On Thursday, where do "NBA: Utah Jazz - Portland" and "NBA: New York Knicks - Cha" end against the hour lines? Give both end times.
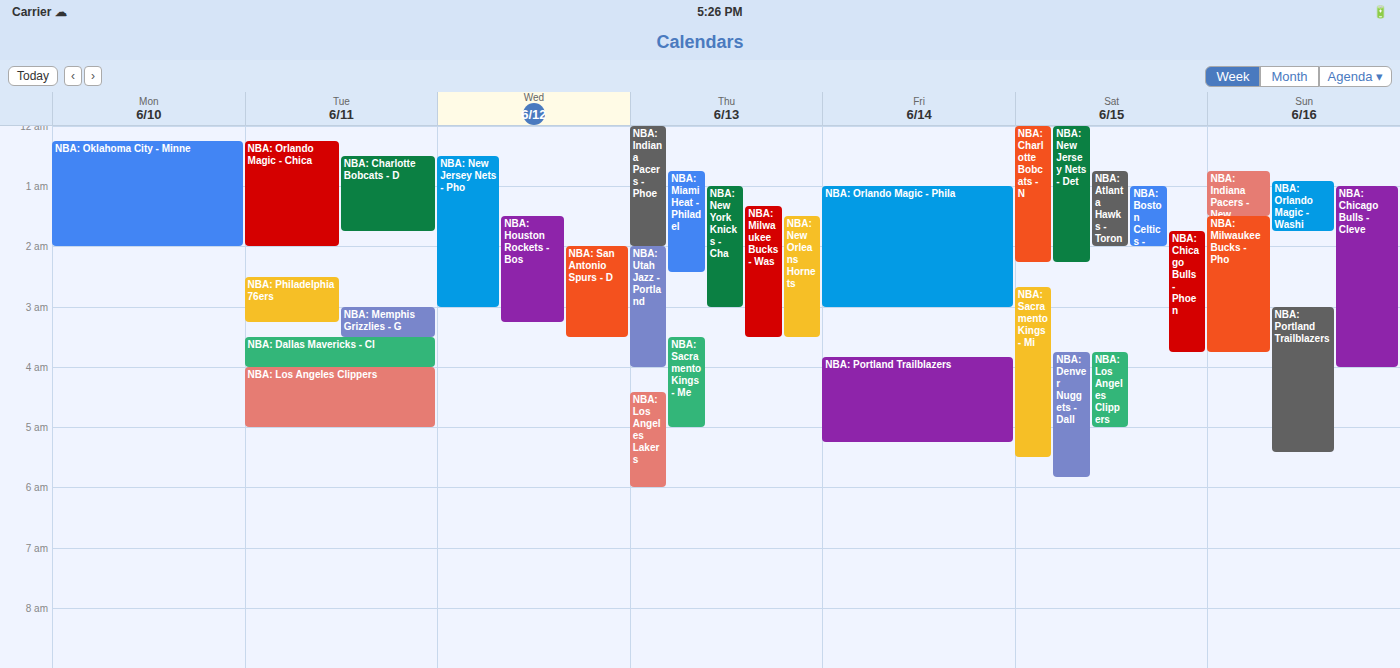
"NBA: Utah Jazz - Portland": 04:00, exactly on the 04:00 line. "NBA: New York Knicks - Cha": 03:00, exactly on the 03:00 line.